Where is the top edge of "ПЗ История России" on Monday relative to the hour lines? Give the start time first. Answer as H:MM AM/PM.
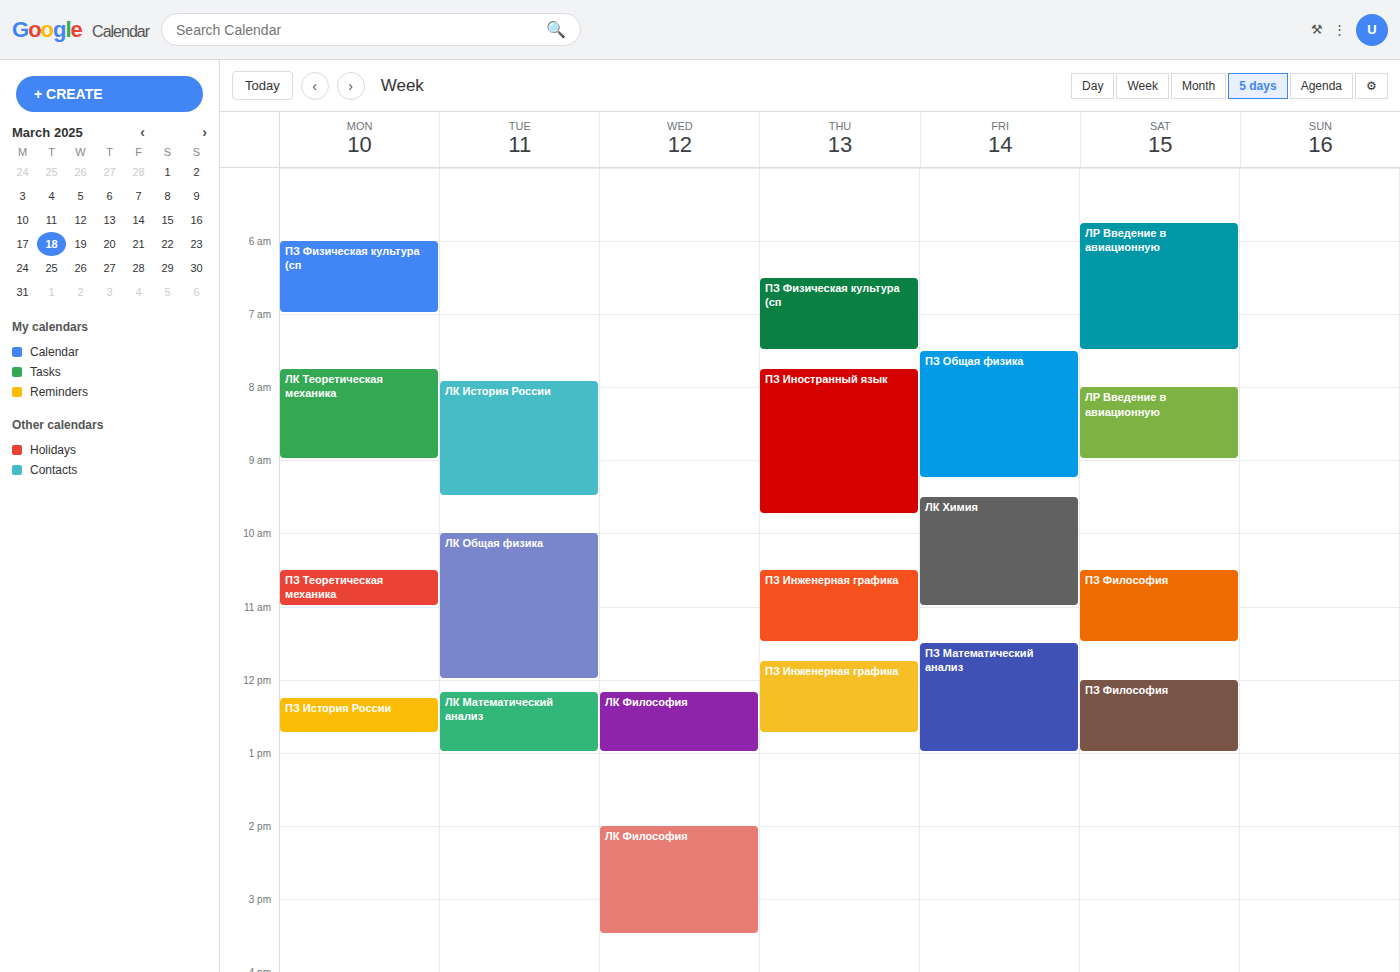
12:15 PM -- neither: a quarter of the way from the 12 PM line to the 1 PM line.